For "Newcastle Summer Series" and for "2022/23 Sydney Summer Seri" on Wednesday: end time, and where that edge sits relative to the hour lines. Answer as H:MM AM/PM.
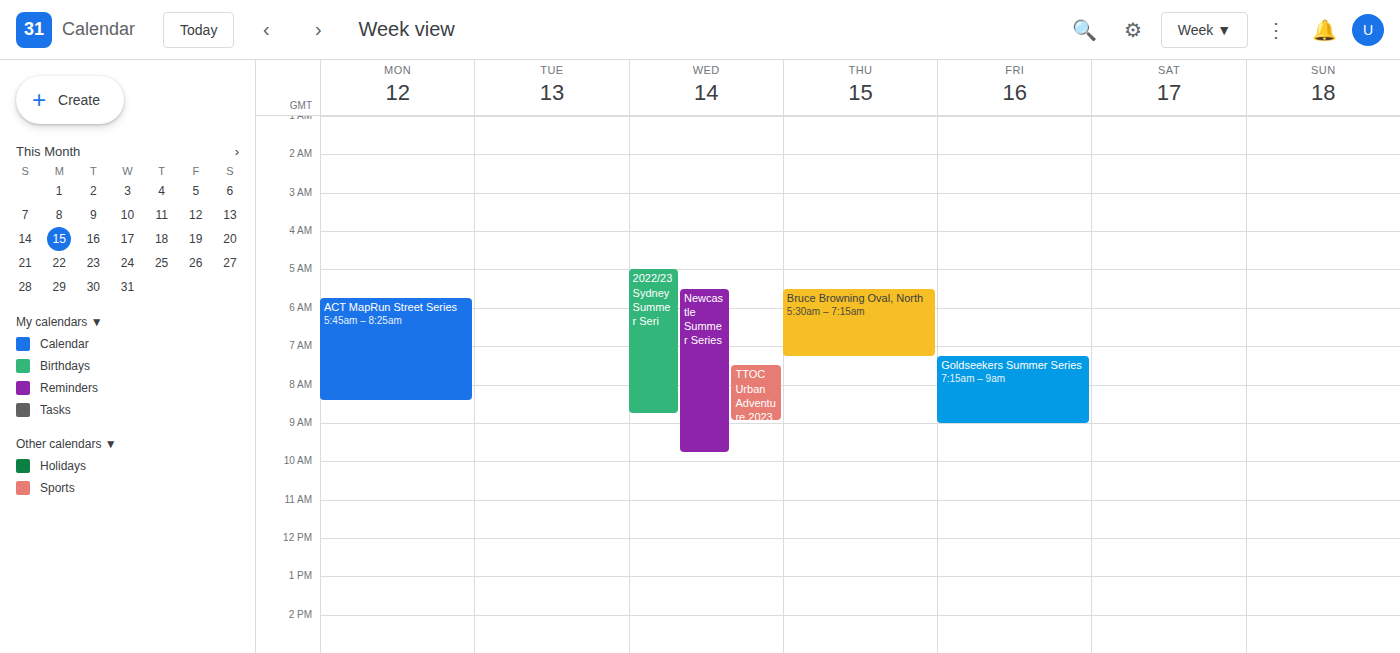
"Newcastle Summer Series": 9:45 AM, neither: three quarters of the way from the 9 AM line to the 10 AM line. "2022/23 Sydney Summer Seri": 8:45 AM, neither: three quarters of the way from the 8 AM line to the 9 AM line.